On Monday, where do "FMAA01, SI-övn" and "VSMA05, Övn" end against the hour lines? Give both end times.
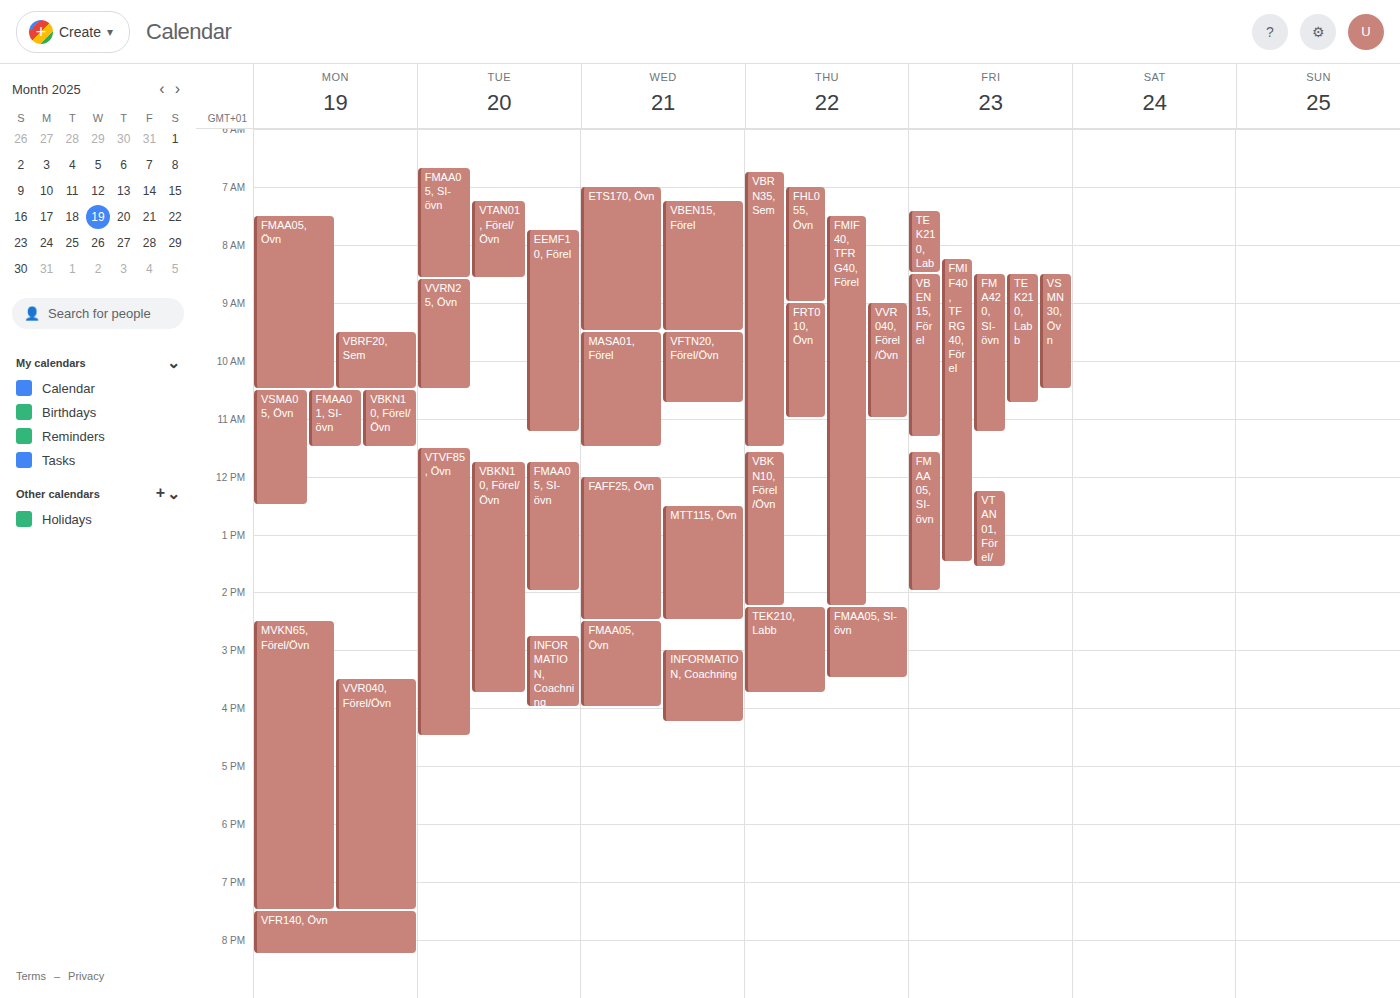
"FMAA01, SI-övn": 11:30, halfway between the 11:00 and 12:00 lines. "VSMA05, Övn": 12:30, halfway between the 12:00 and 13:00 lines.